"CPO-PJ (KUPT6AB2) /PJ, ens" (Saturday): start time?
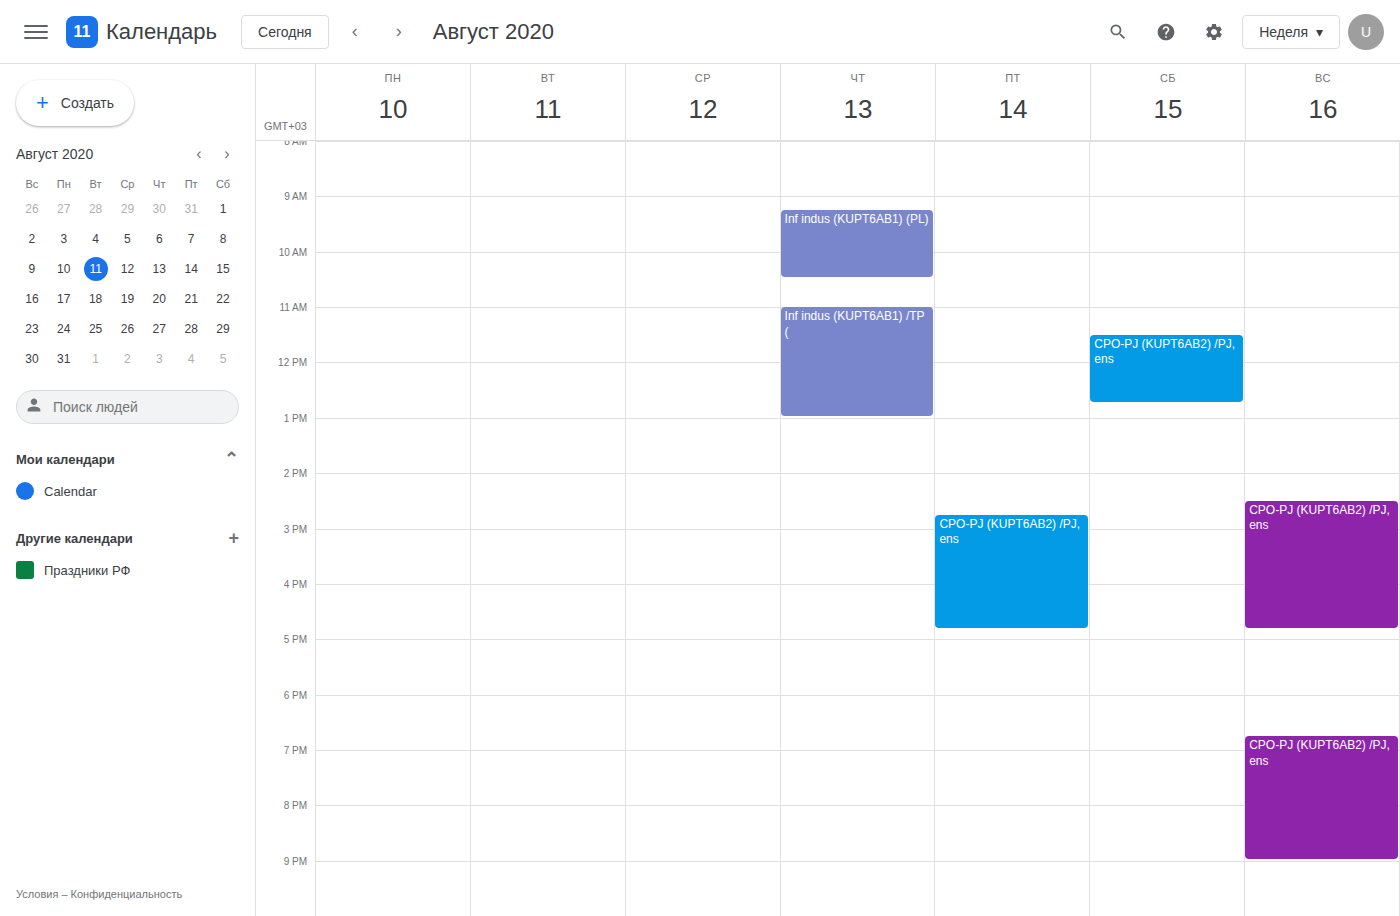
11:30 AM